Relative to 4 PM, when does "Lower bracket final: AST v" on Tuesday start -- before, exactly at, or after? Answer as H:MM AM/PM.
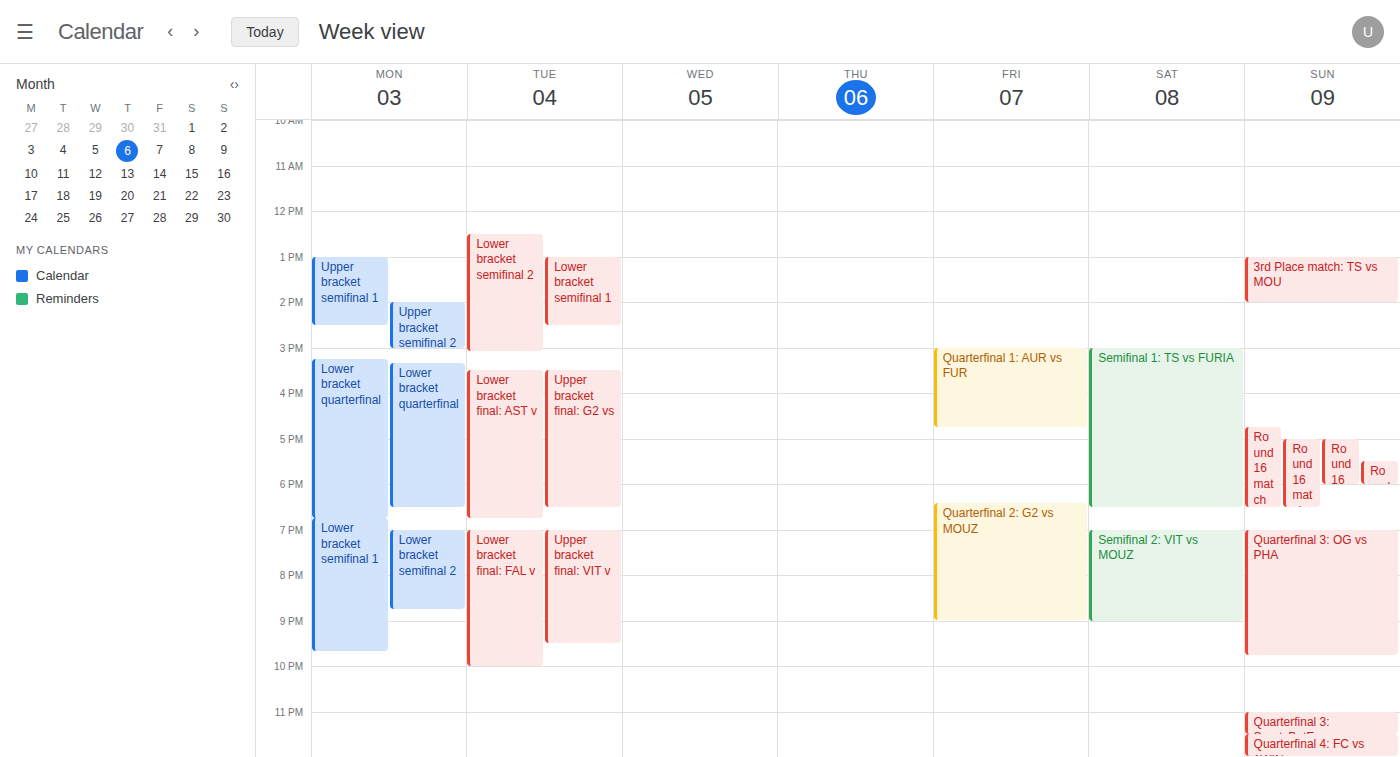
3:30 PM -- before 4 PM, 30 minutes above the 4 PM line.